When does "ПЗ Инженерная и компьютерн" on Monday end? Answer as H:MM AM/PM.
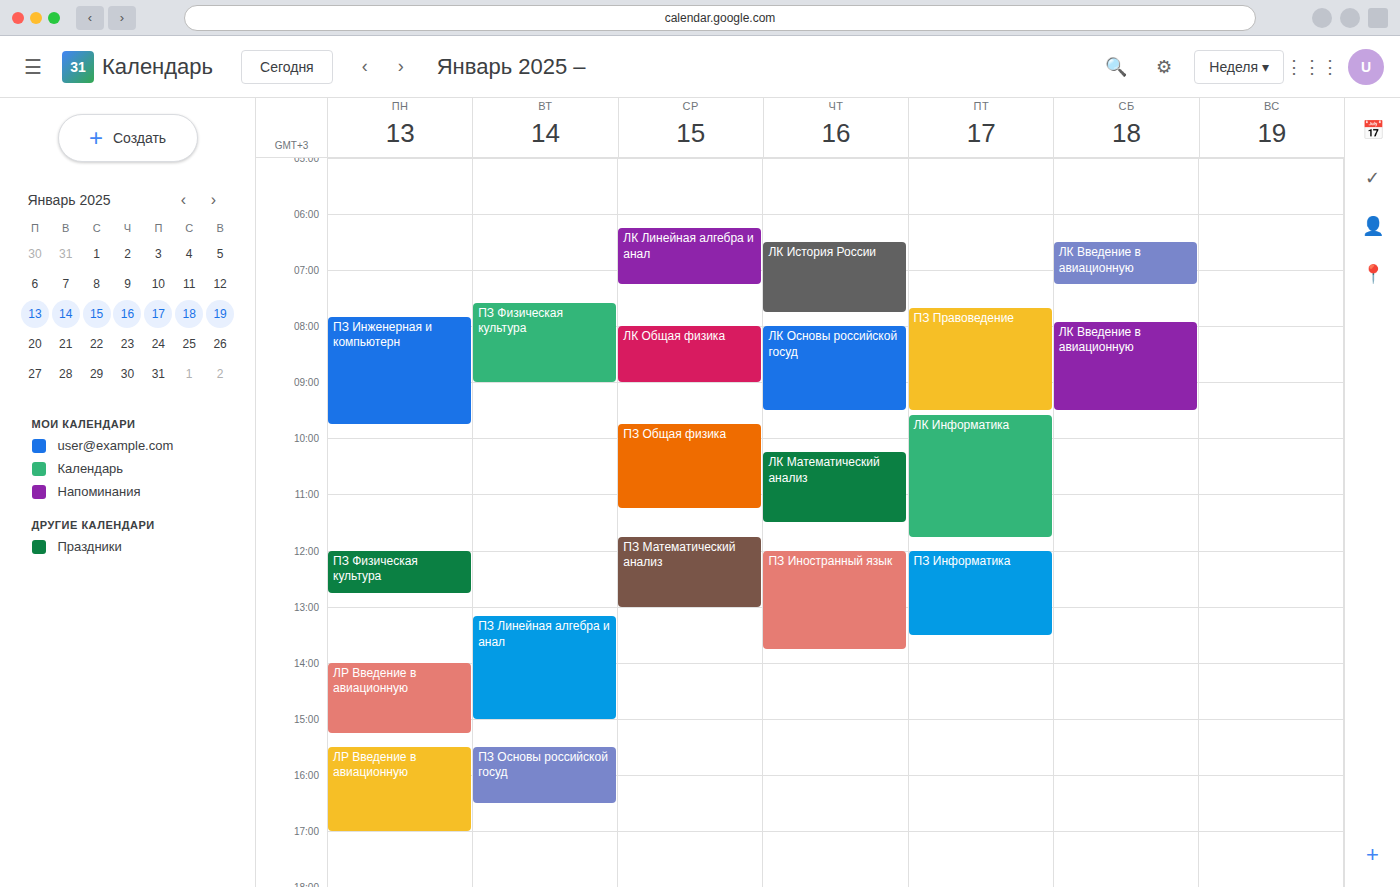
9:45 AM